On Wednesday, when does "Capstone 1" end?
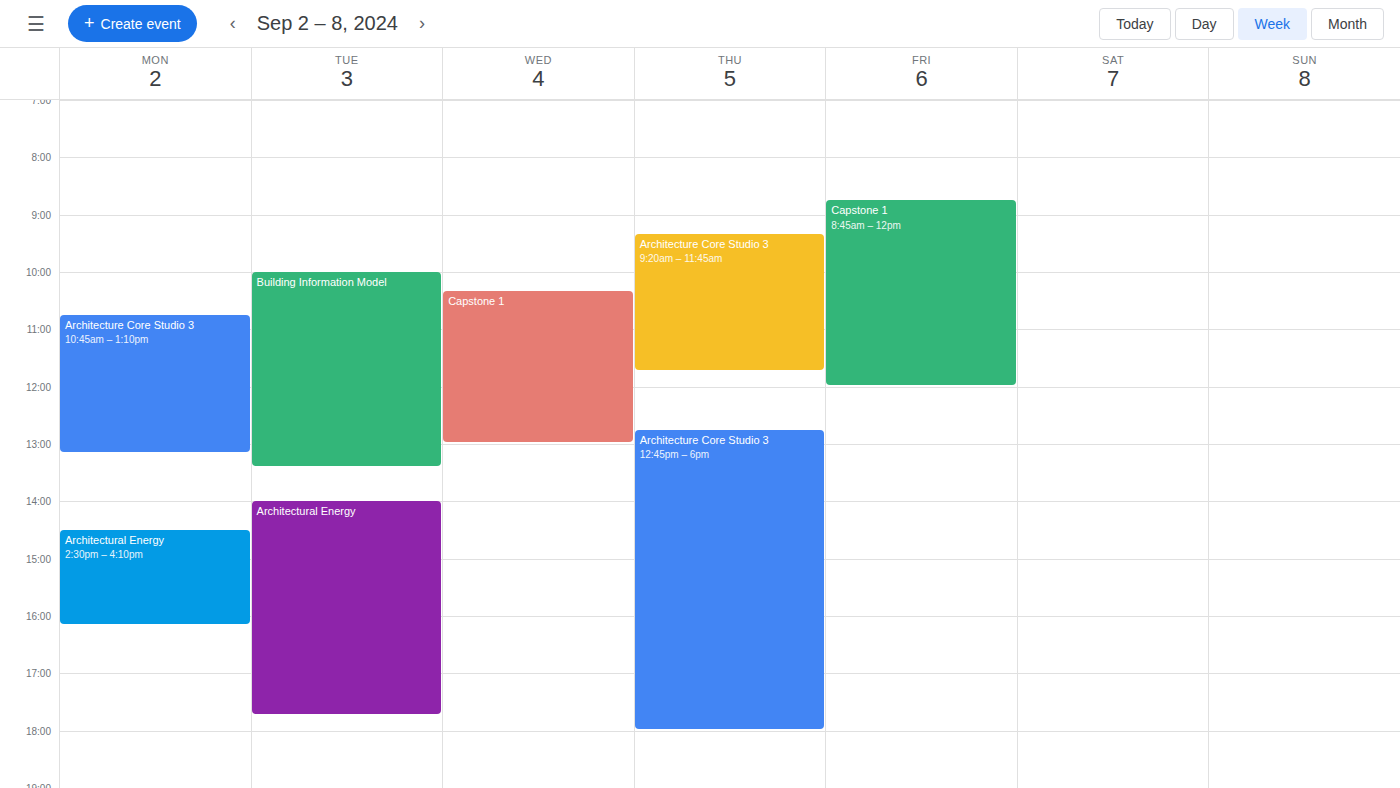
1:00 PM